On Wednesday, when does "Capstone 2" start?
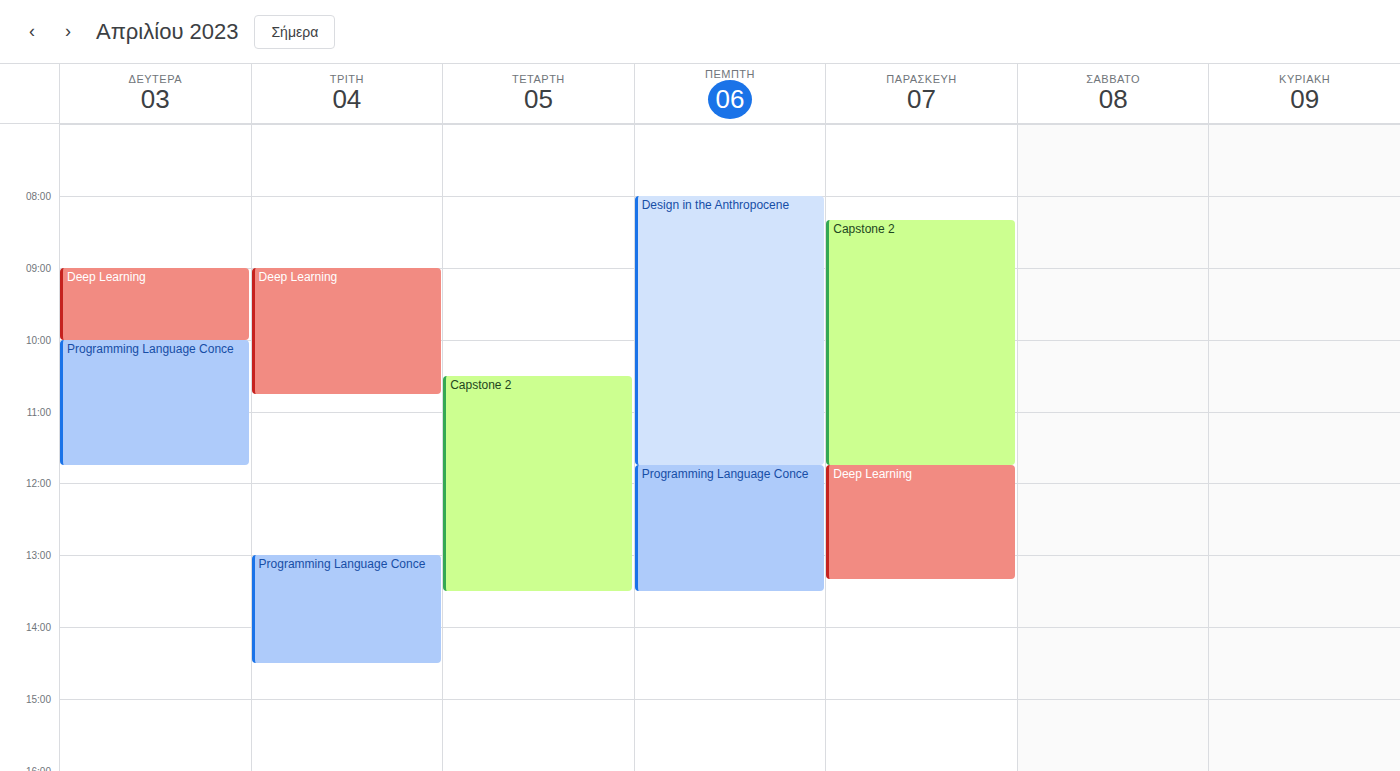
10:30 AM